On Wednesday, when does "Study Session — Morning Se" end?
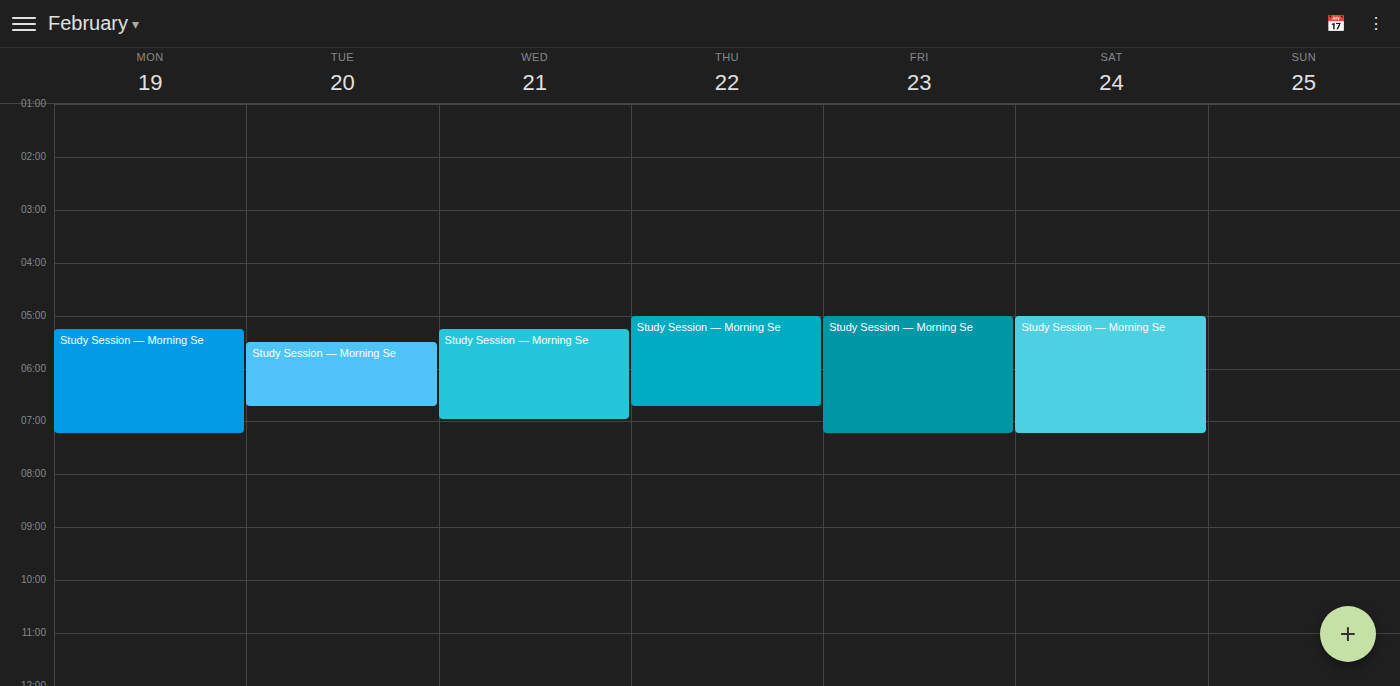
7:00 AM